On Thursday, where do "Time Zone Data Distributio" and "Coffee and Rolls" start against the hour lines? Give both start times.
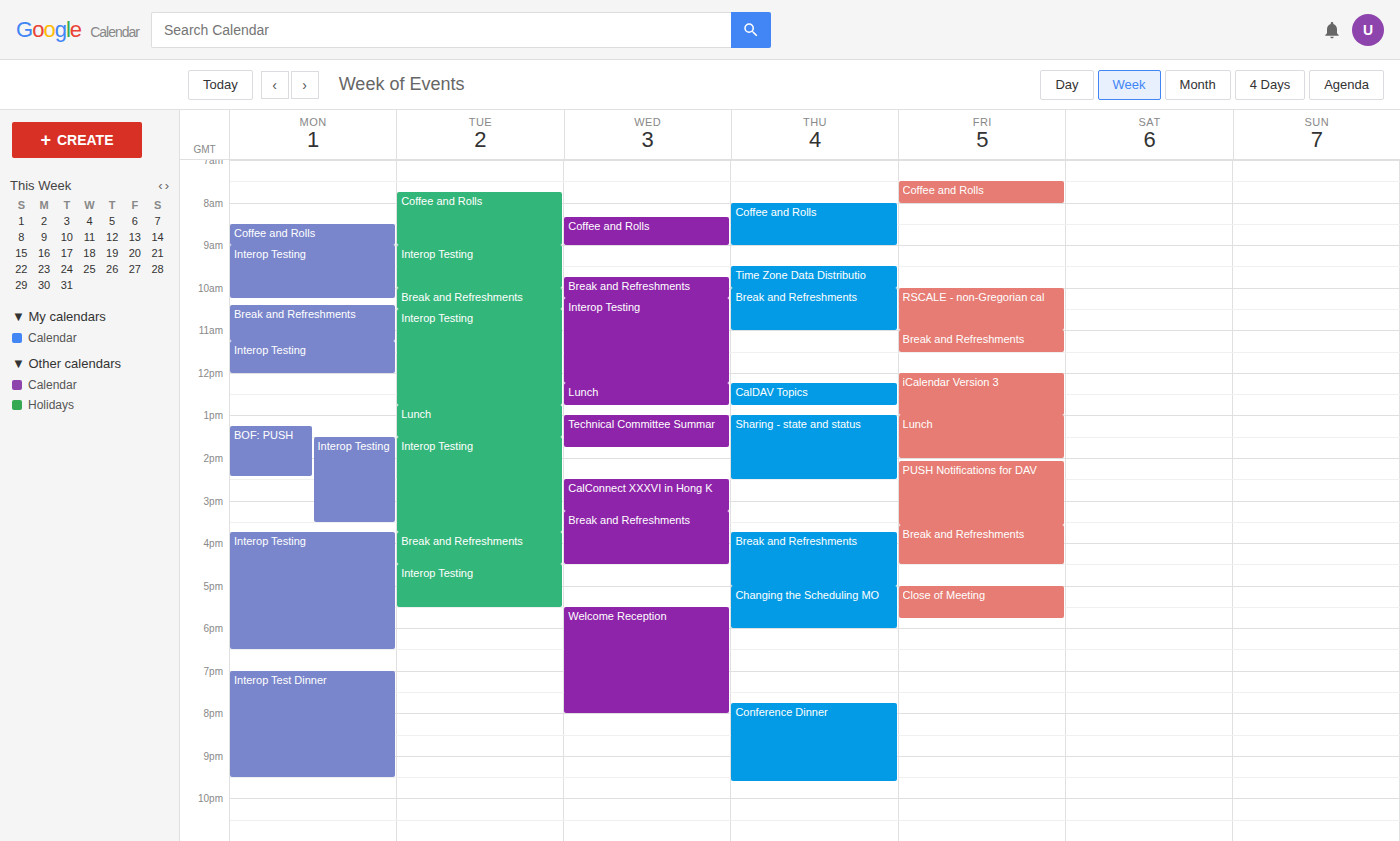
"Time Zone Data Distributio": 09:30, halfway between the 09:00 and 10:00 lines. "Coffee and Rolls": 08:00, exactly on the 08:00 line.